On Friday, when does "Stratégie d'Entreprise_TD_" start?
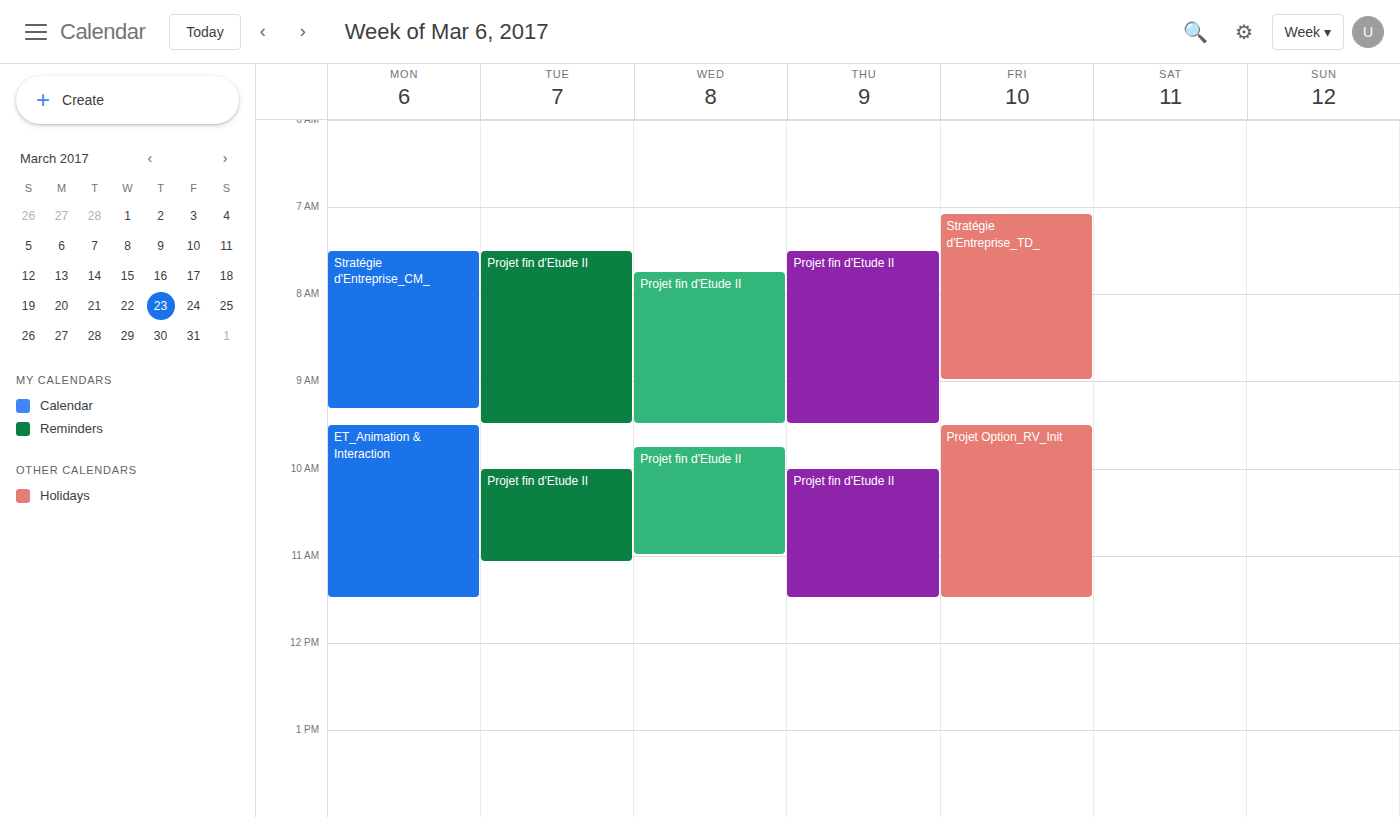
7:05 AM